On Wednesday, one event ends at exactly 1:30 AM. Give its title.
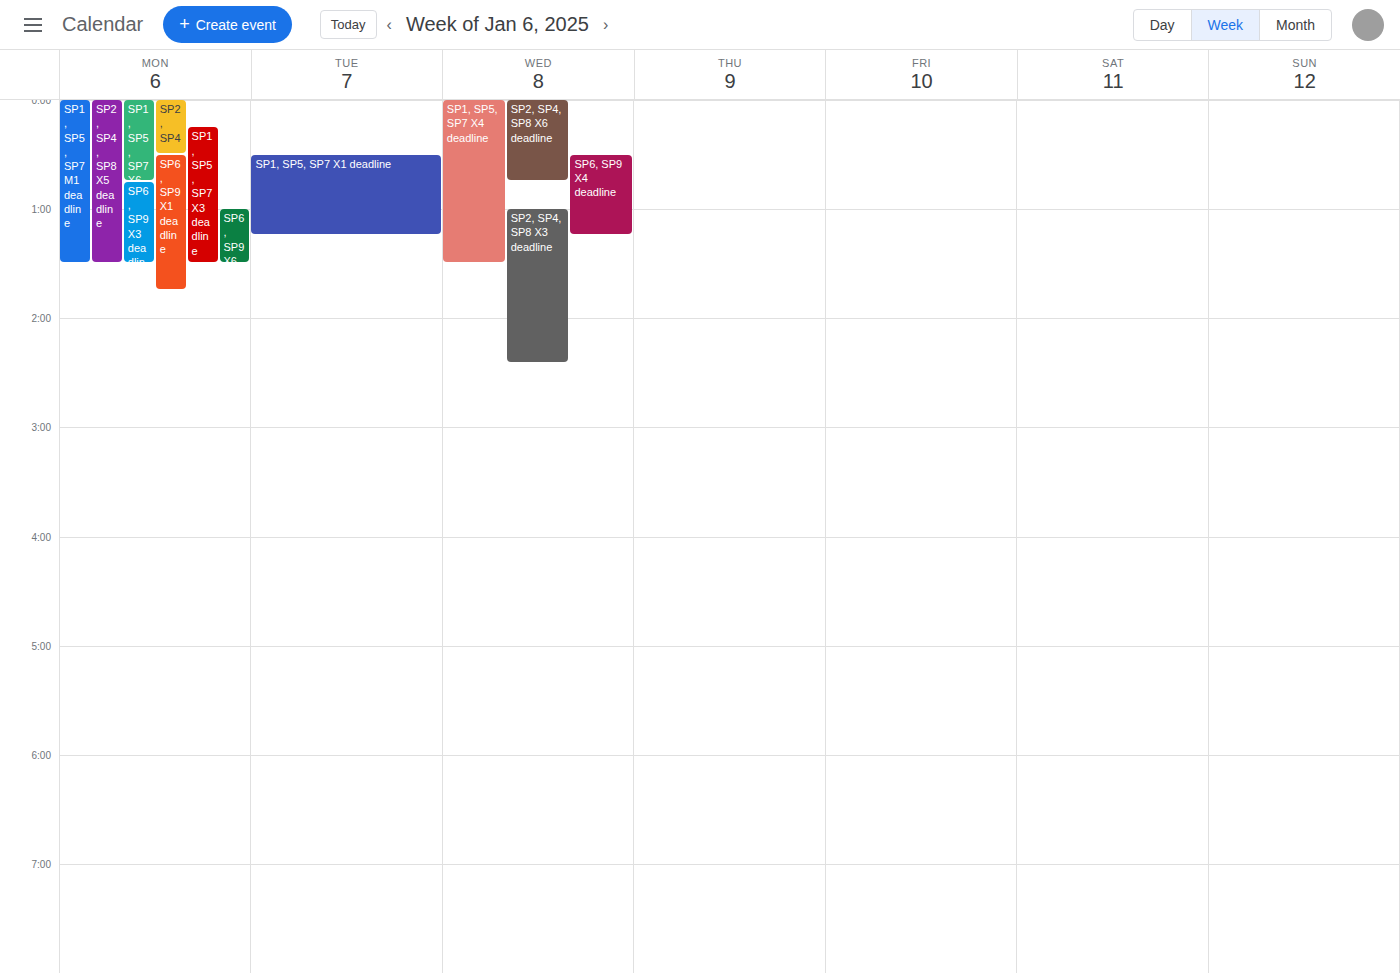
"SP1, SP5, SP7 X4 deadline"